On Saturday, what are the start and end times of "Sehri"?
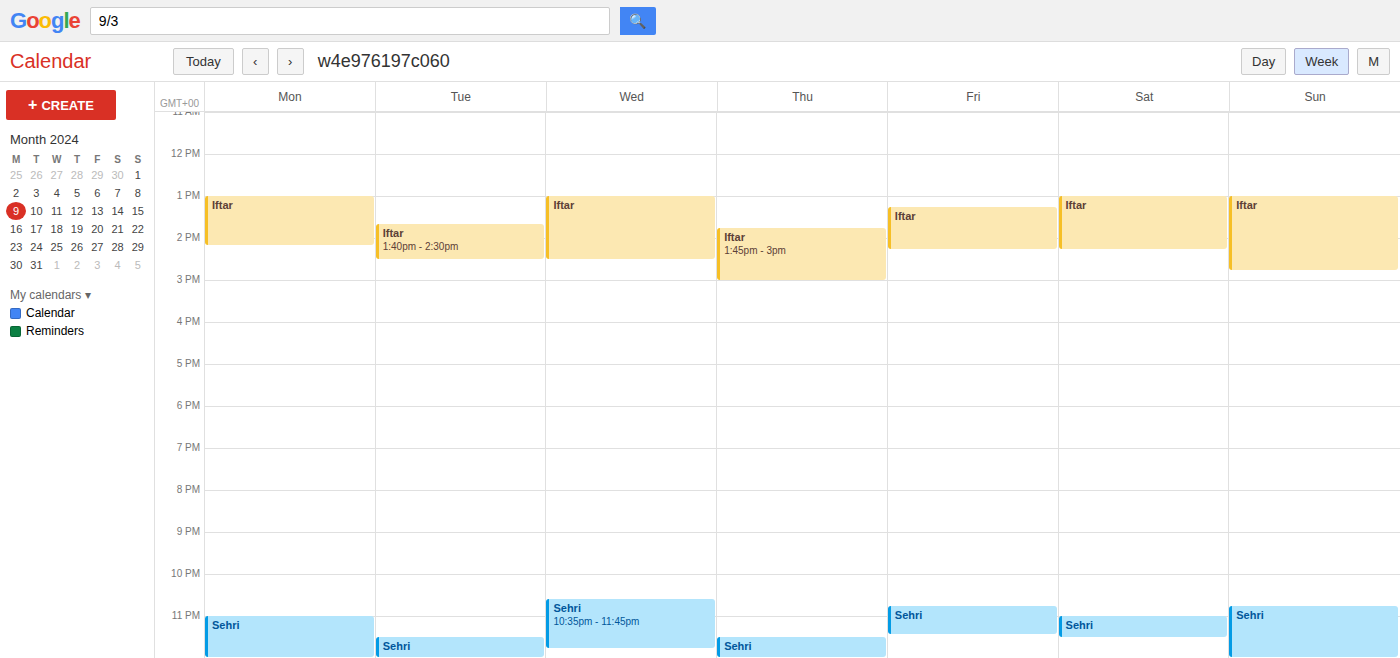
11:00 PM to 11:30 PM